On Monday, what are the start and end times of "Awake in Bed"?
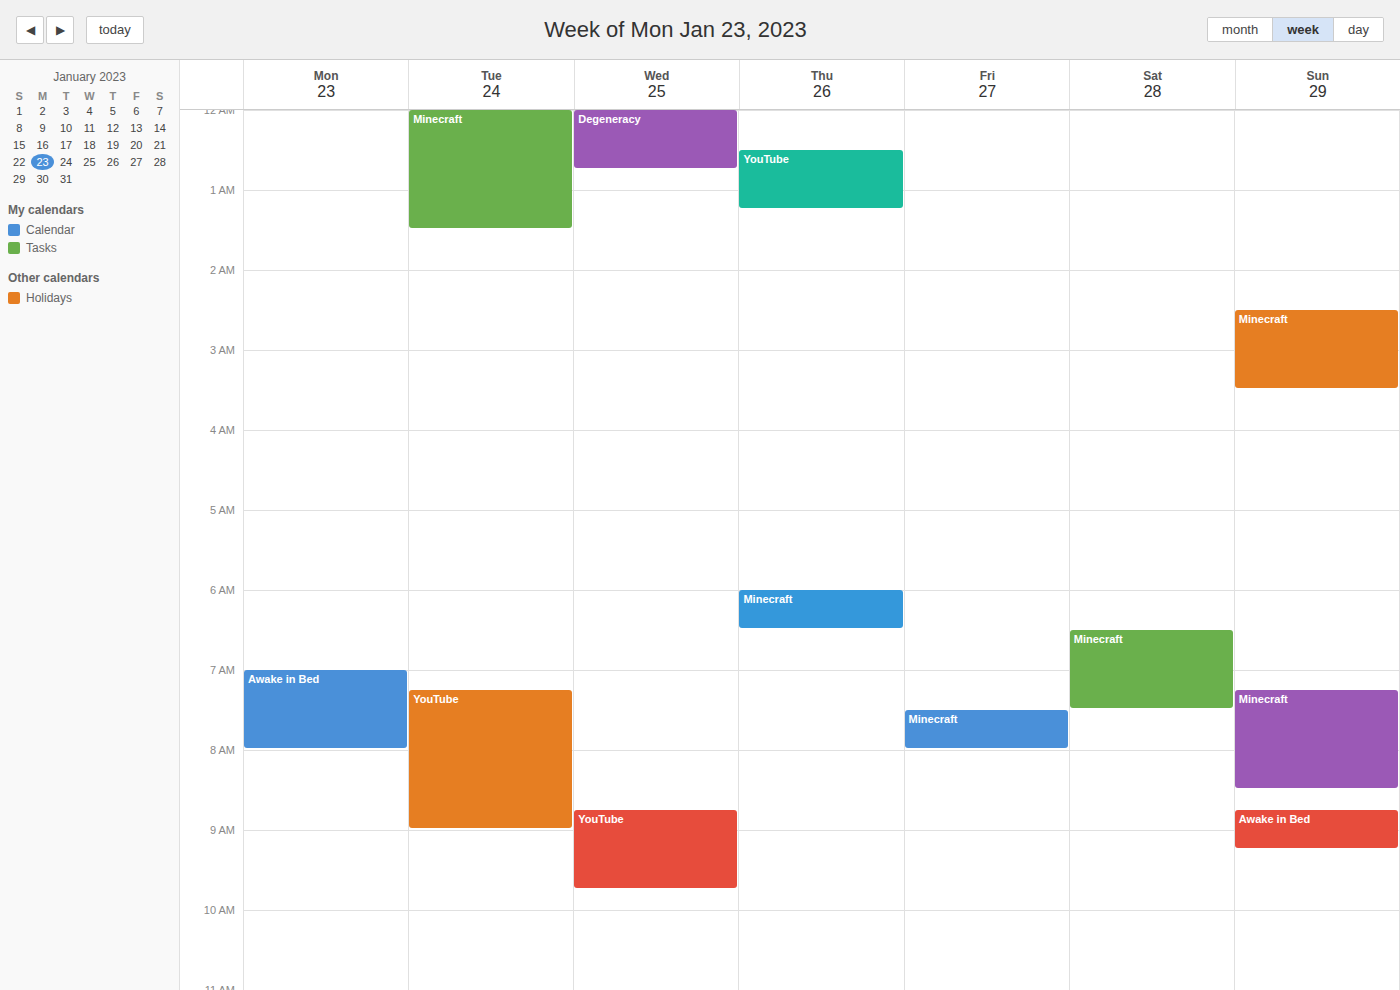
7:00 AM to 8:00 AM